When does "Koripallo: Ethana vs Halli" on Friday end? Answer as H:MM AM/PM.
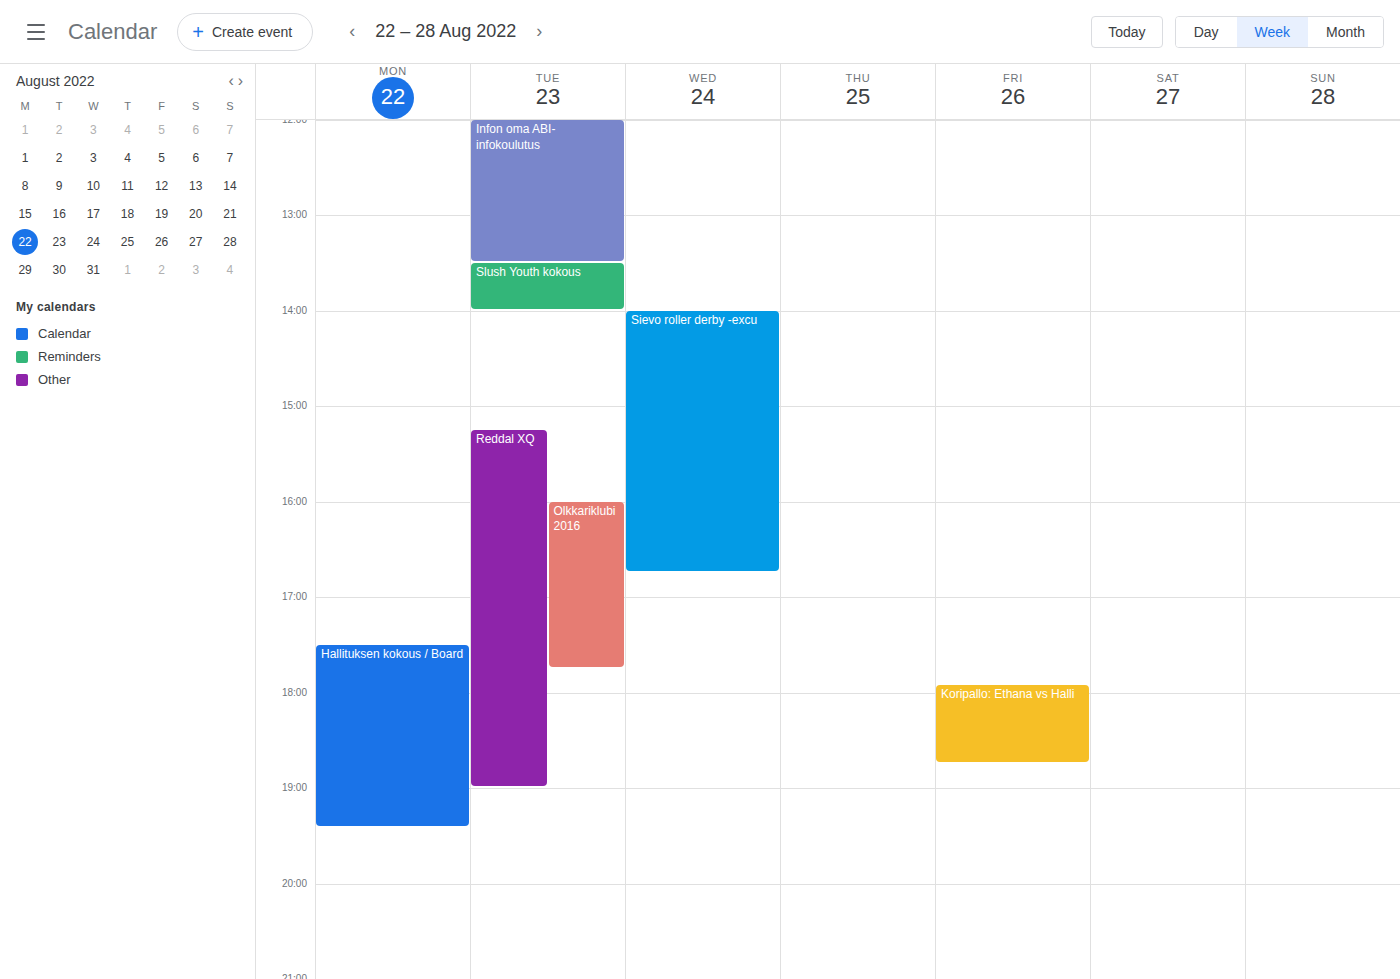
6:45 PM